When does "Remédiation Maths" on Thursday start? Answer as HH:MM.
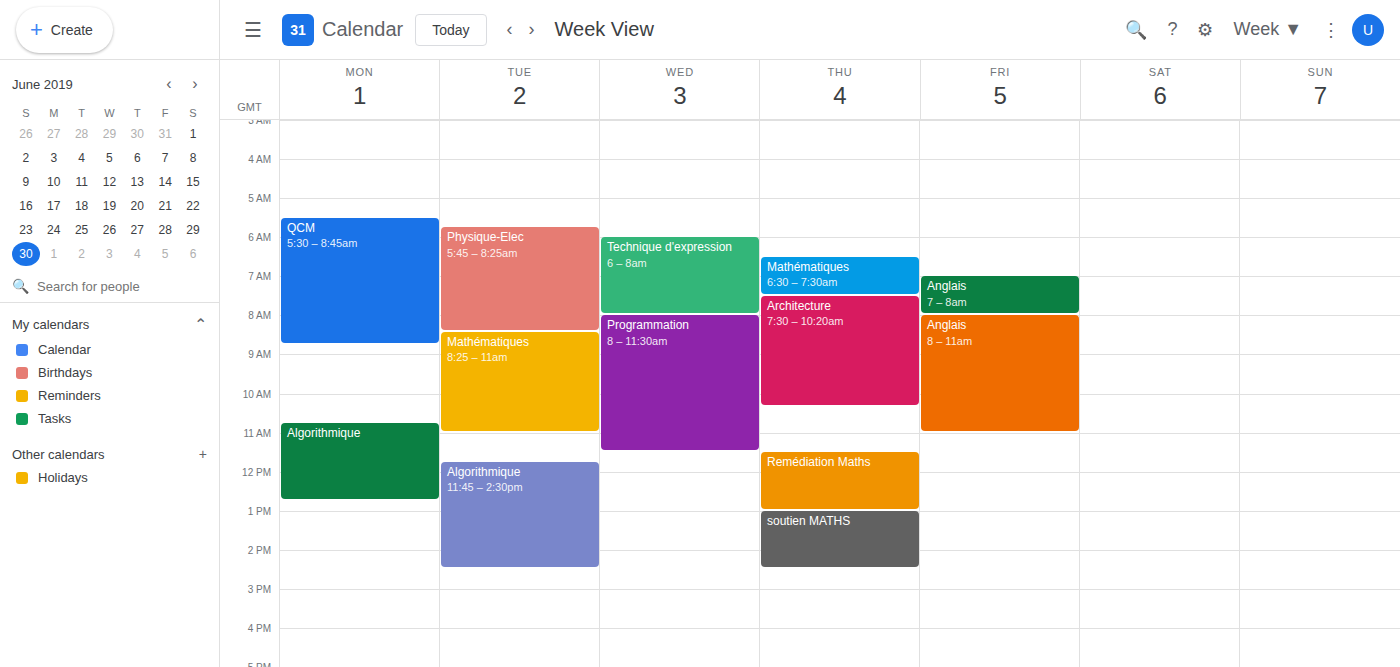
11:30